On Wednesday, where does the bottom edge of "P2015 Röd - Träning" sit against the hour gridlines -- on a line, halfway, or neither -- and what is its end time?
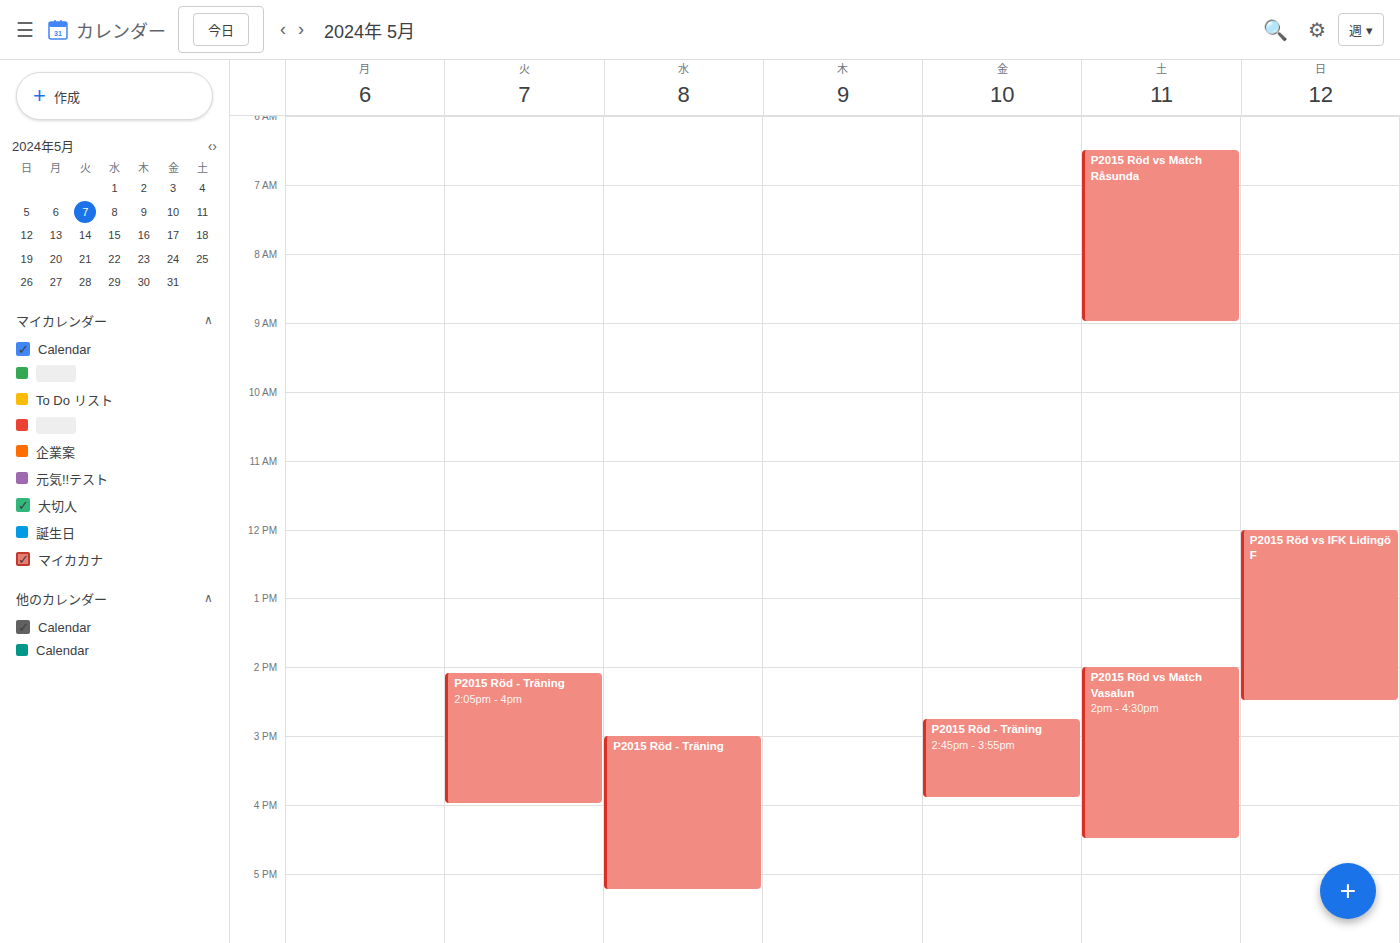
5:15 PM -- neither: a quarter of the way from the 5 PM line to the 6 PM line.